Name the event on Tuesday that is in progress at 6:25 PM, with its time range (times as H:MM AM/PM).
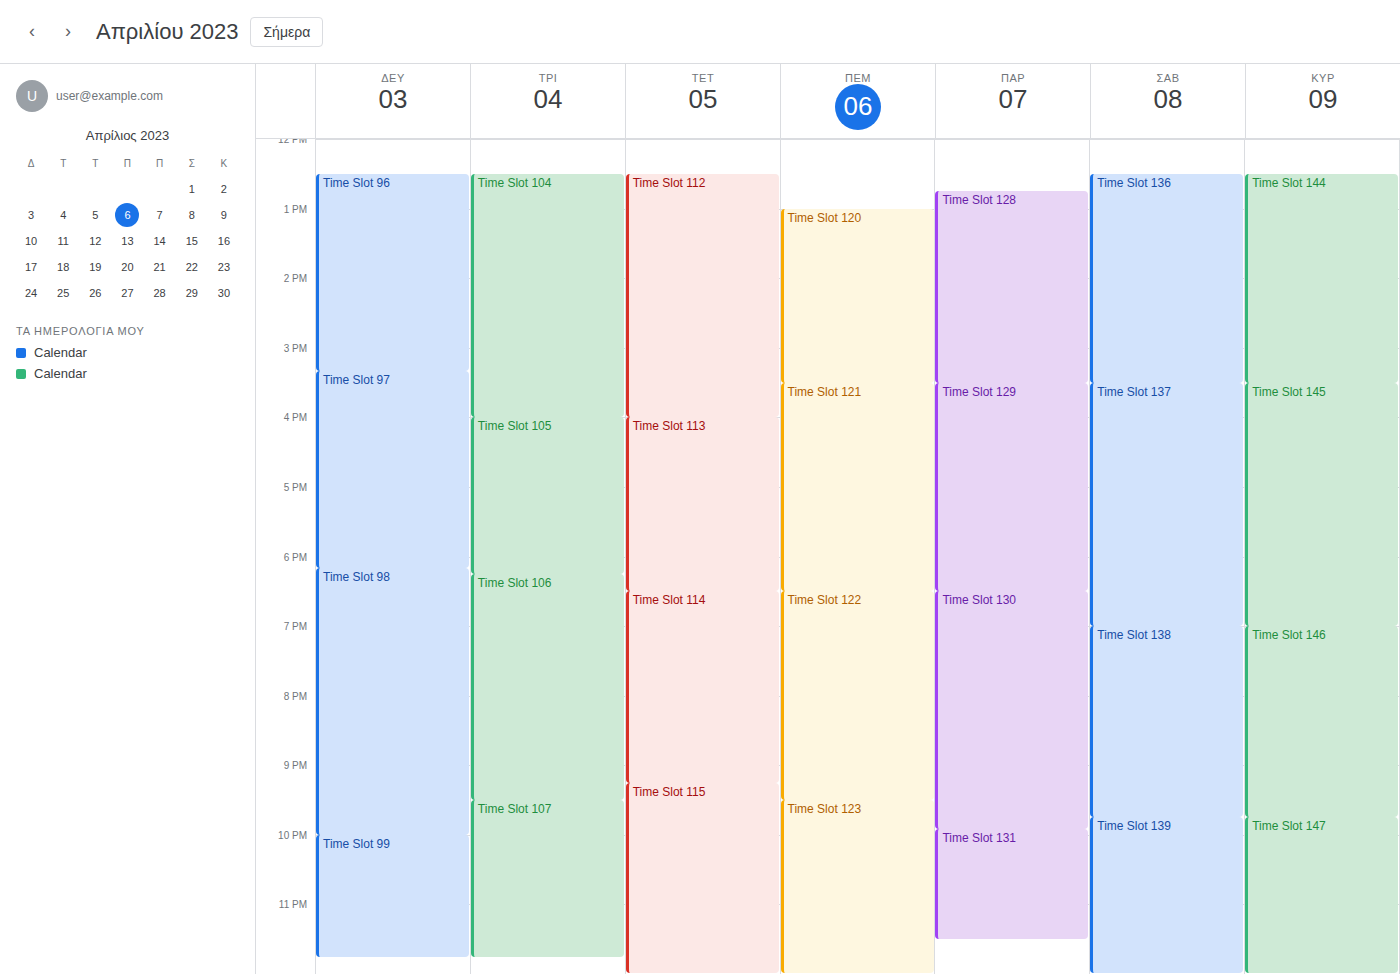
"Time Slot 106", 6:15 PM to 9:30 PM